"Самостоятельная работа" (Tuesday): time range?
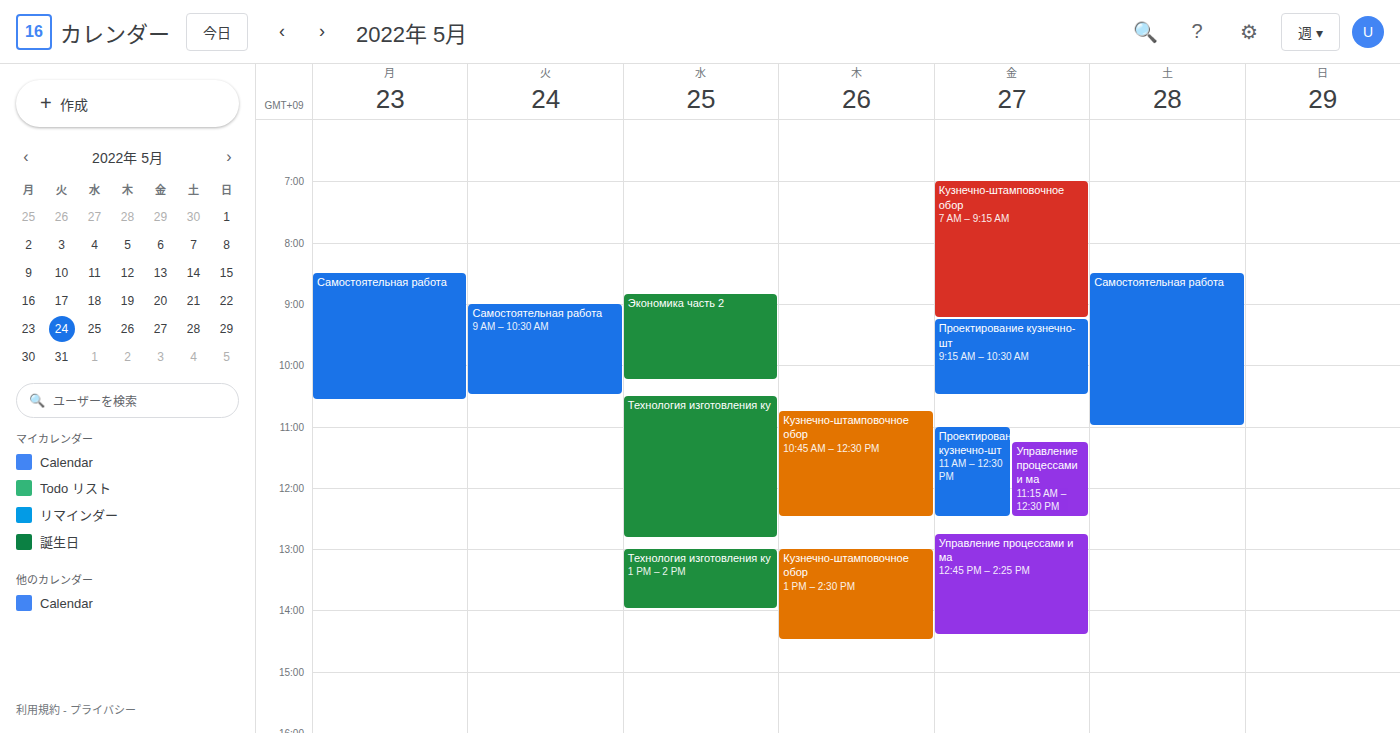
9:00 AM to 10:30 AM